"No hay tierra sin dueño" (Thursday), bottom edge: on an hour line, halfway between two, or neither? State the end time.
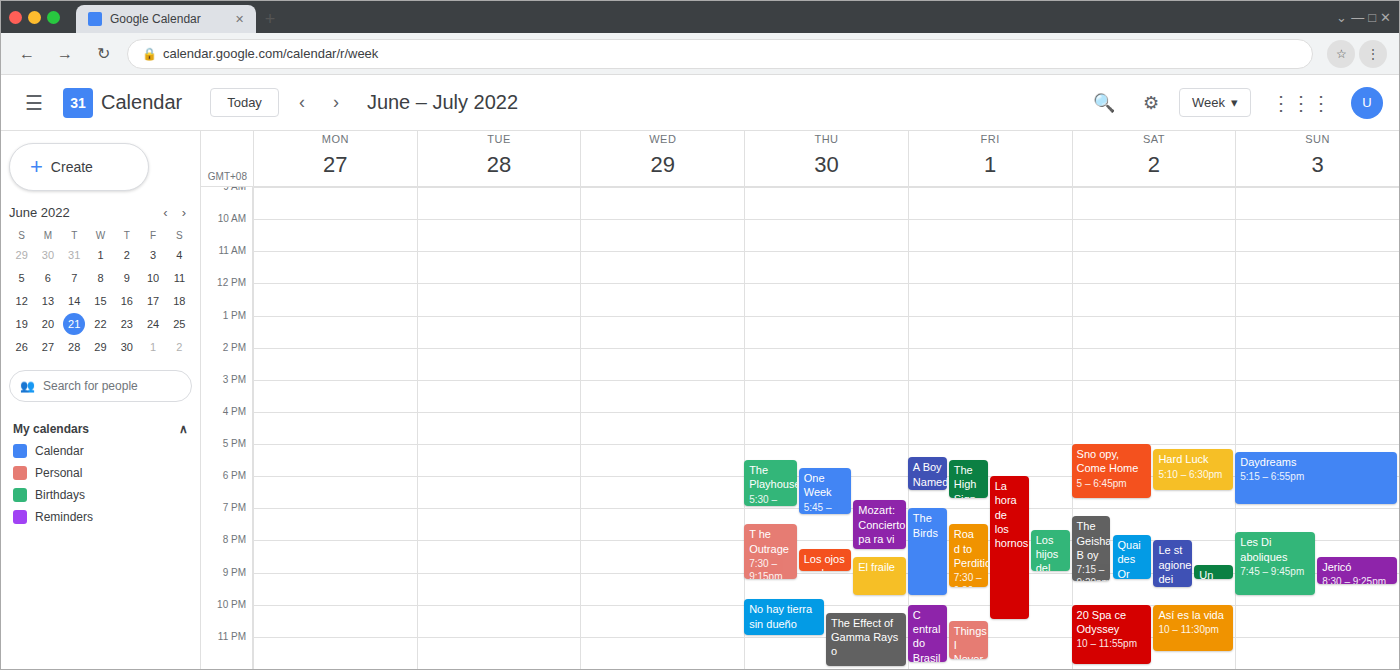
11:00 PM -- exactly on the 11 PM line.